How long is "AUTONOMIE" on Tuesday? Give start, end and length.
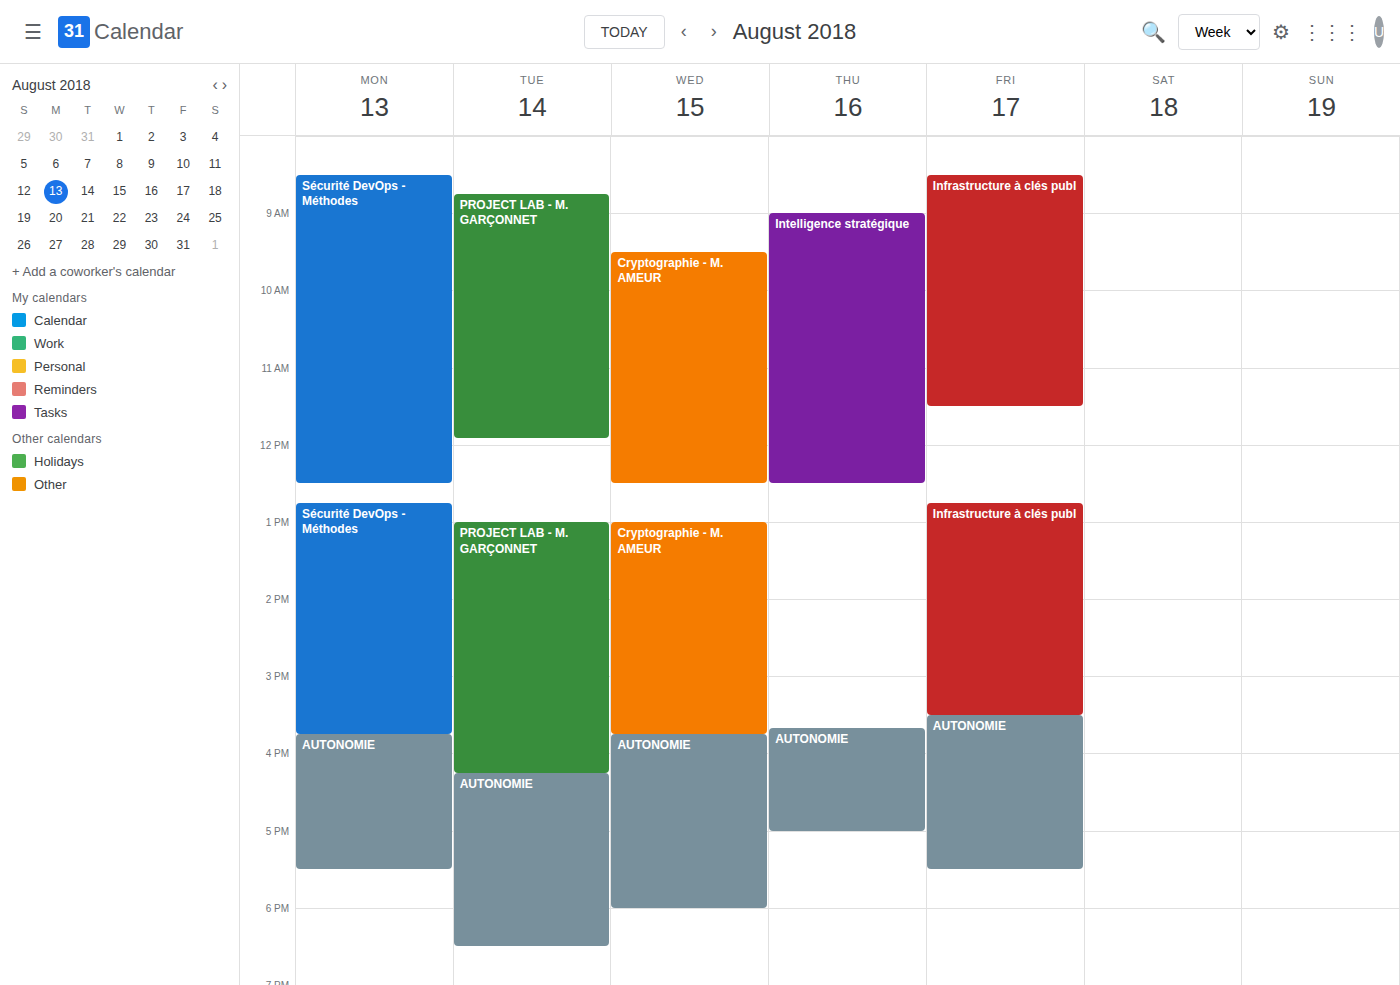
4:15 PM to 6:30 PM, 2 hours 15 minutes